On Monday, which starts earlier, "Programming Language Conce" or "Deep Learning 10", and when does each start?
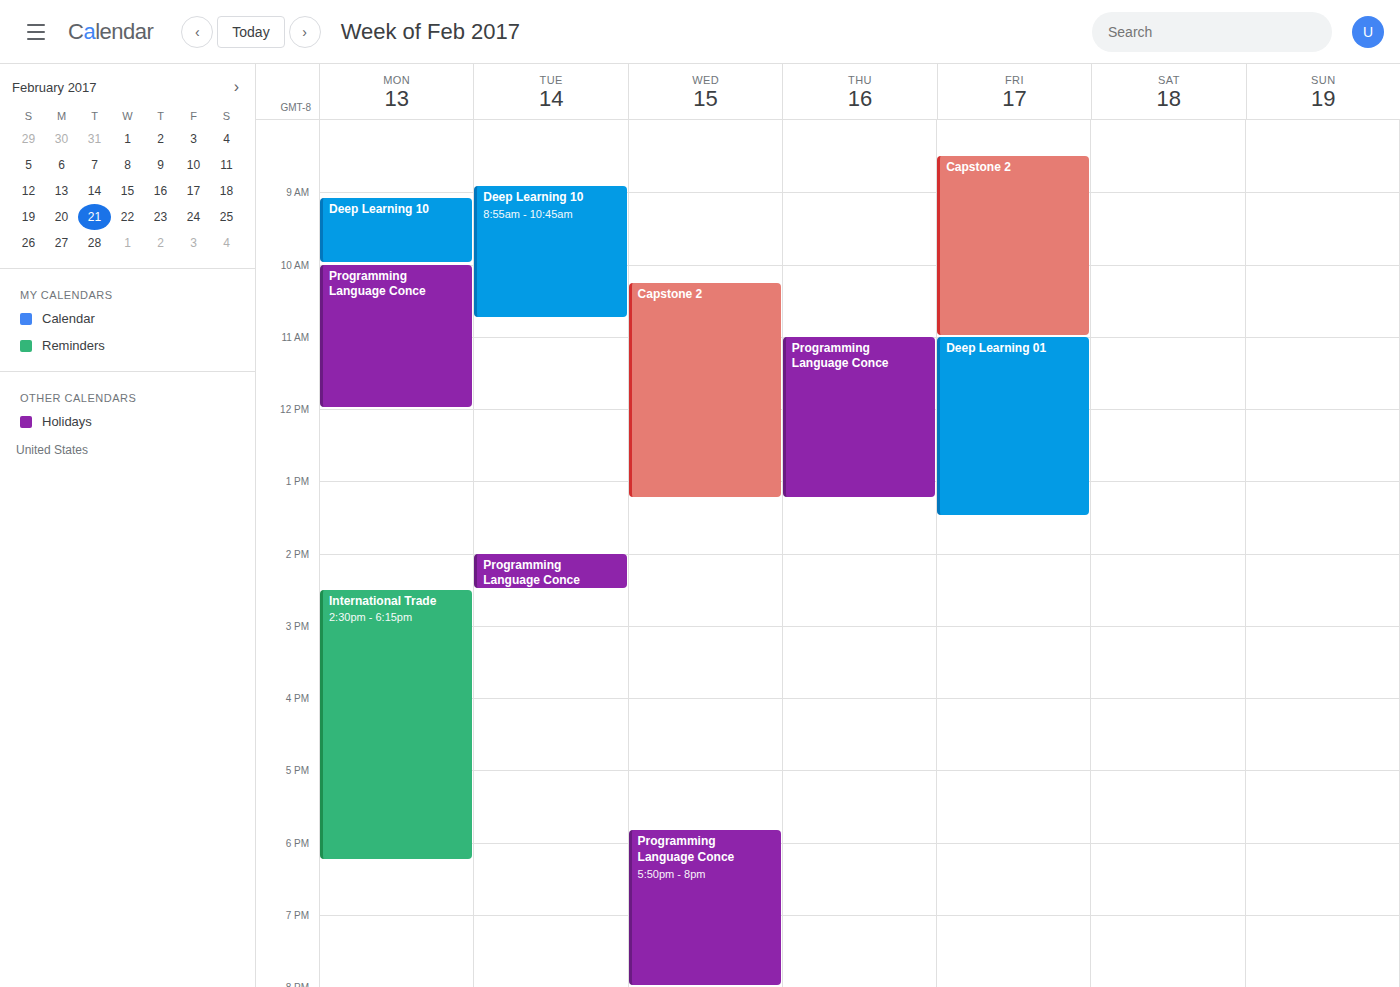
"Deep Learning 10" 9:05 AM; "Programming Language Conce" 10:00 AM.